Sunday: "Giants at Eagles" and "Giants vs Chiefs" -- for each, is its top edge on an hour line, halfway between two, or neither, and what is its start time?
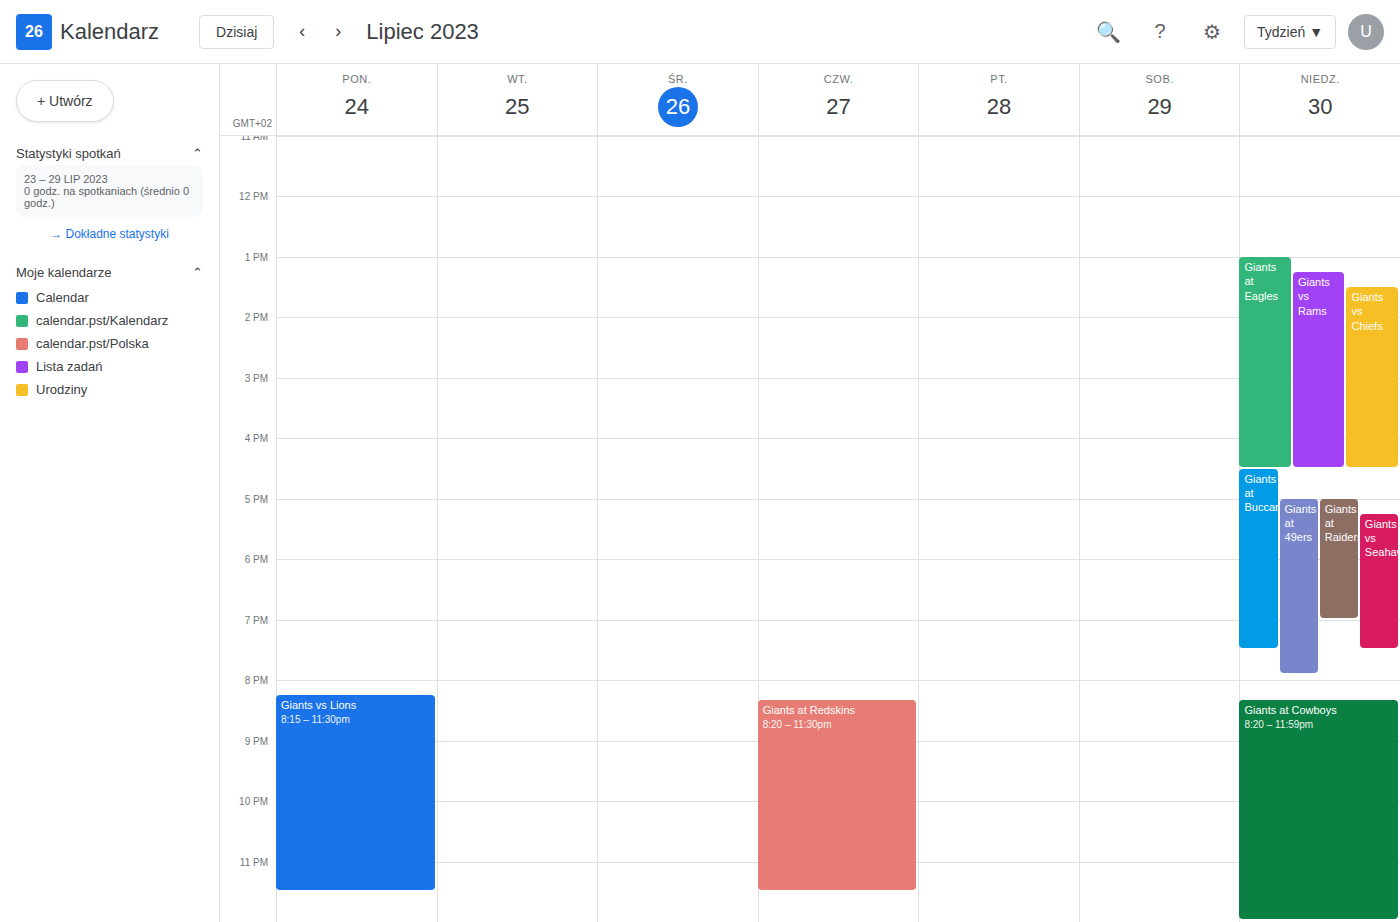
"Giants at Eagles": 1:00 PM, exactly on the 1 PM line. "Giants vs Chiefs": 1:30 PM, halfway between the 1 PM and 2 PM lines.